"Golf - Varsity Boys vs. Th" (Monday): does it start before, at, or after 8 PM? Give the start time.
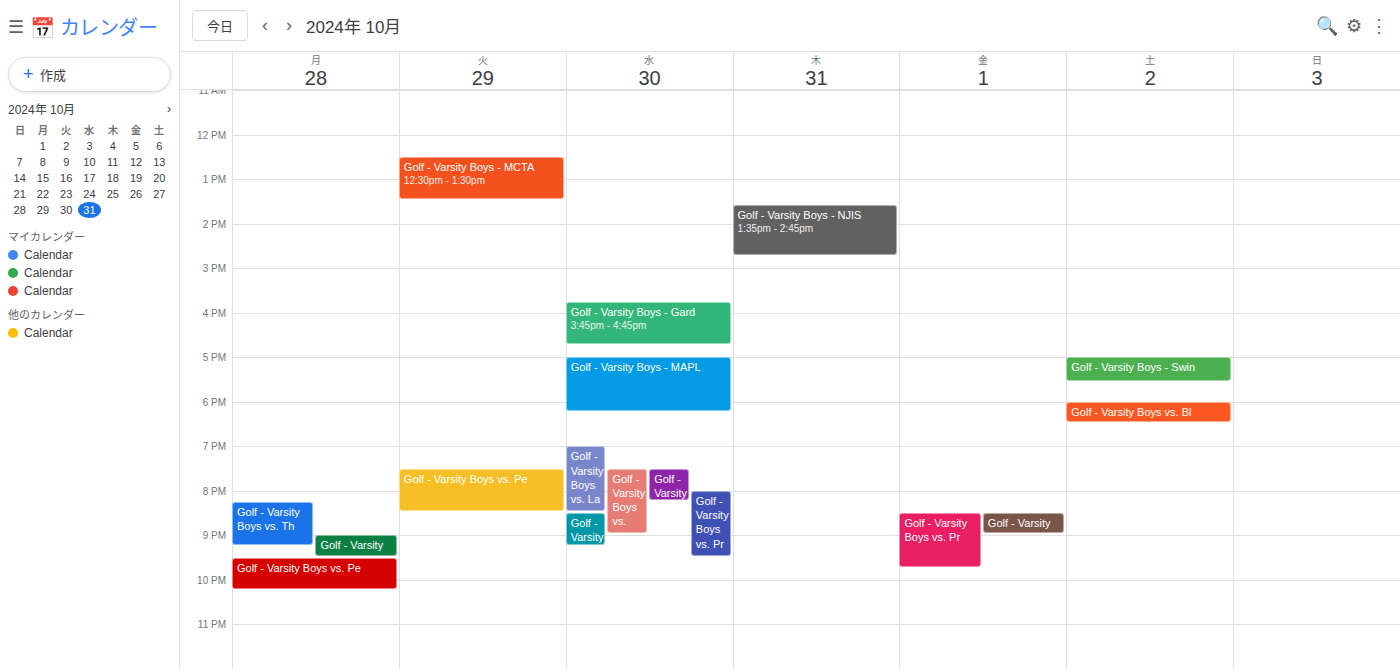
8:15 PM -- after 8 PM, 15 minutes below the 8 PM line.